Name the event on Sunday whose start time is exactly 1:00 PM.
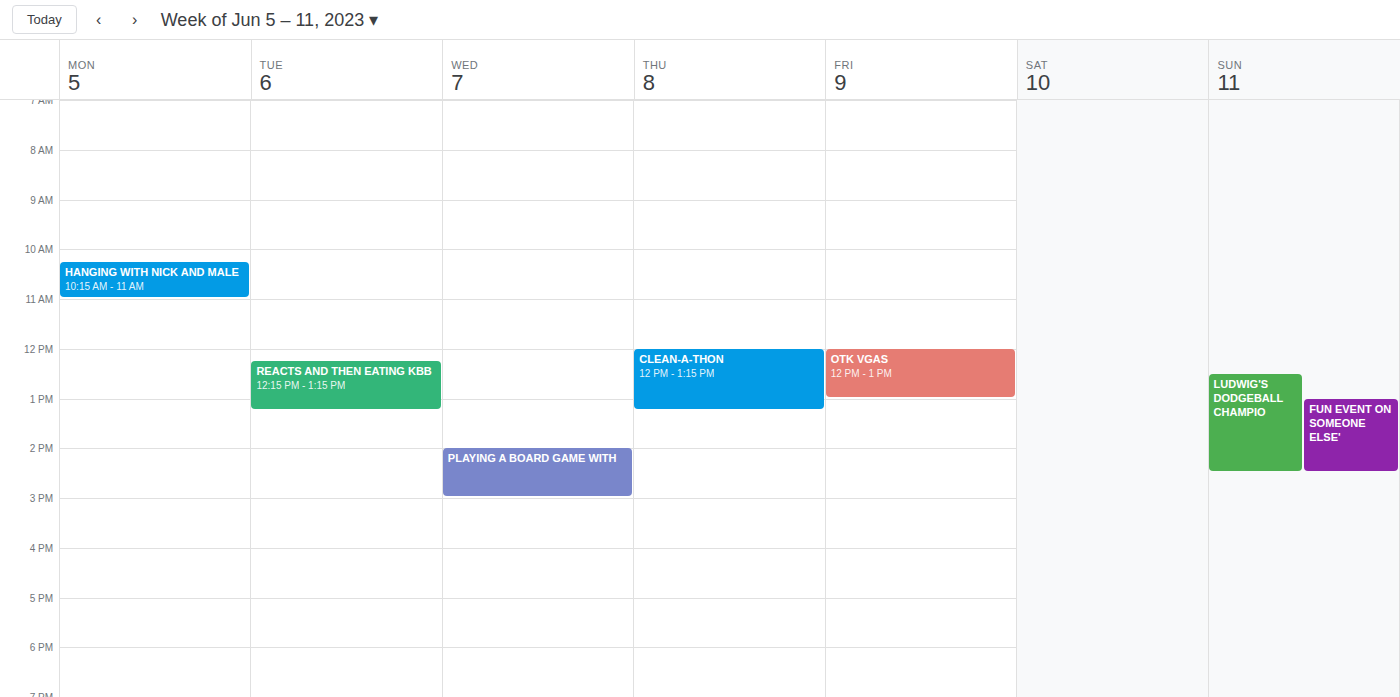
"FUN EVENT ON SOMEONE ELSE'"